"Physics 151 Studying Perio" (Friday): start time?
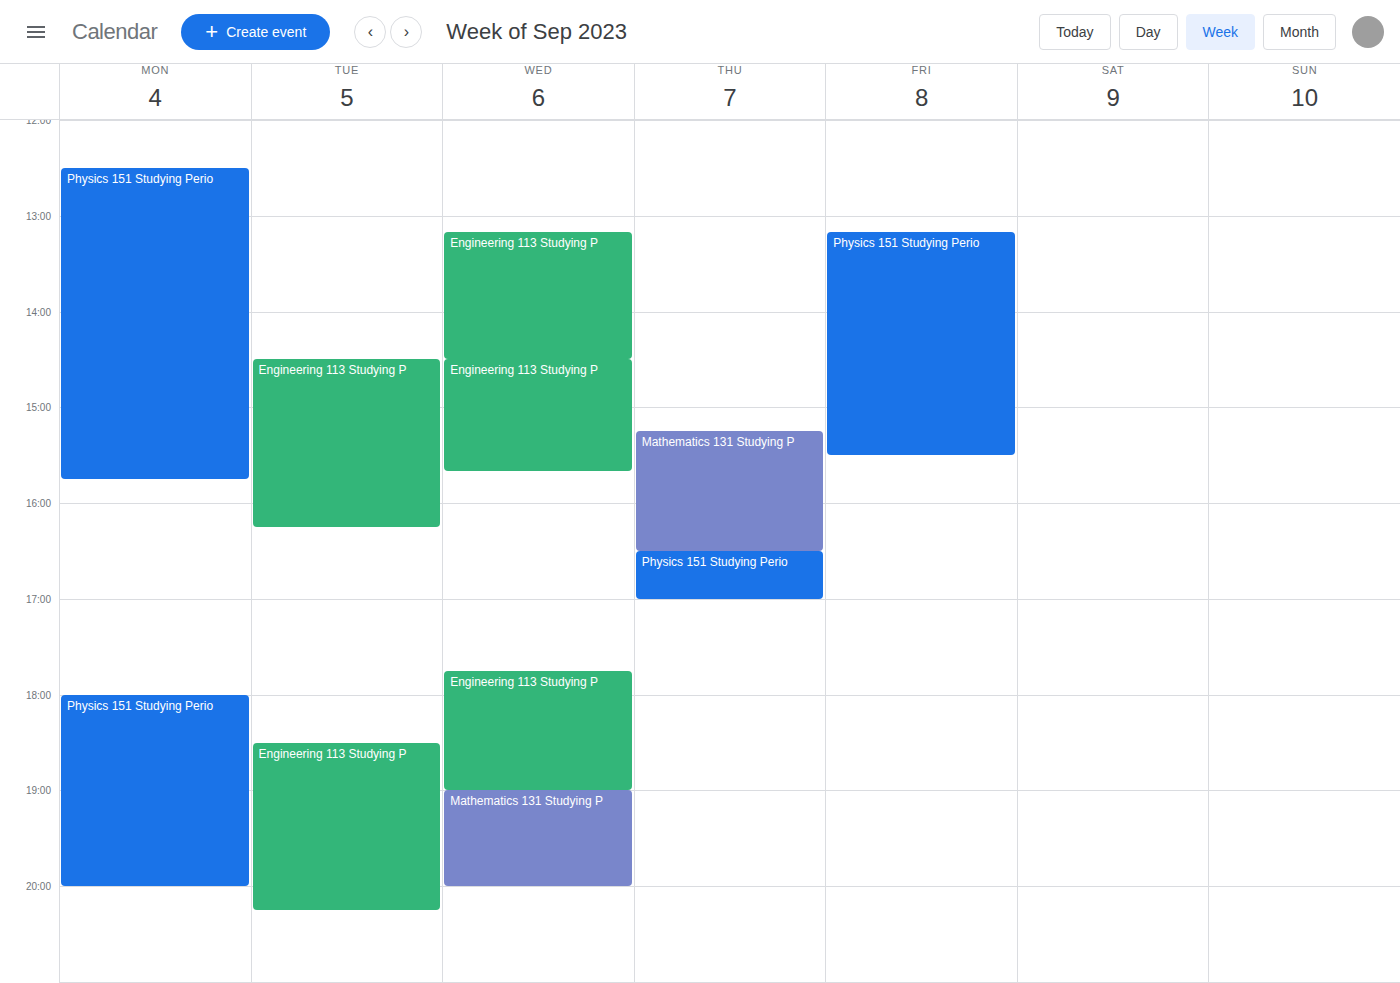
13:10